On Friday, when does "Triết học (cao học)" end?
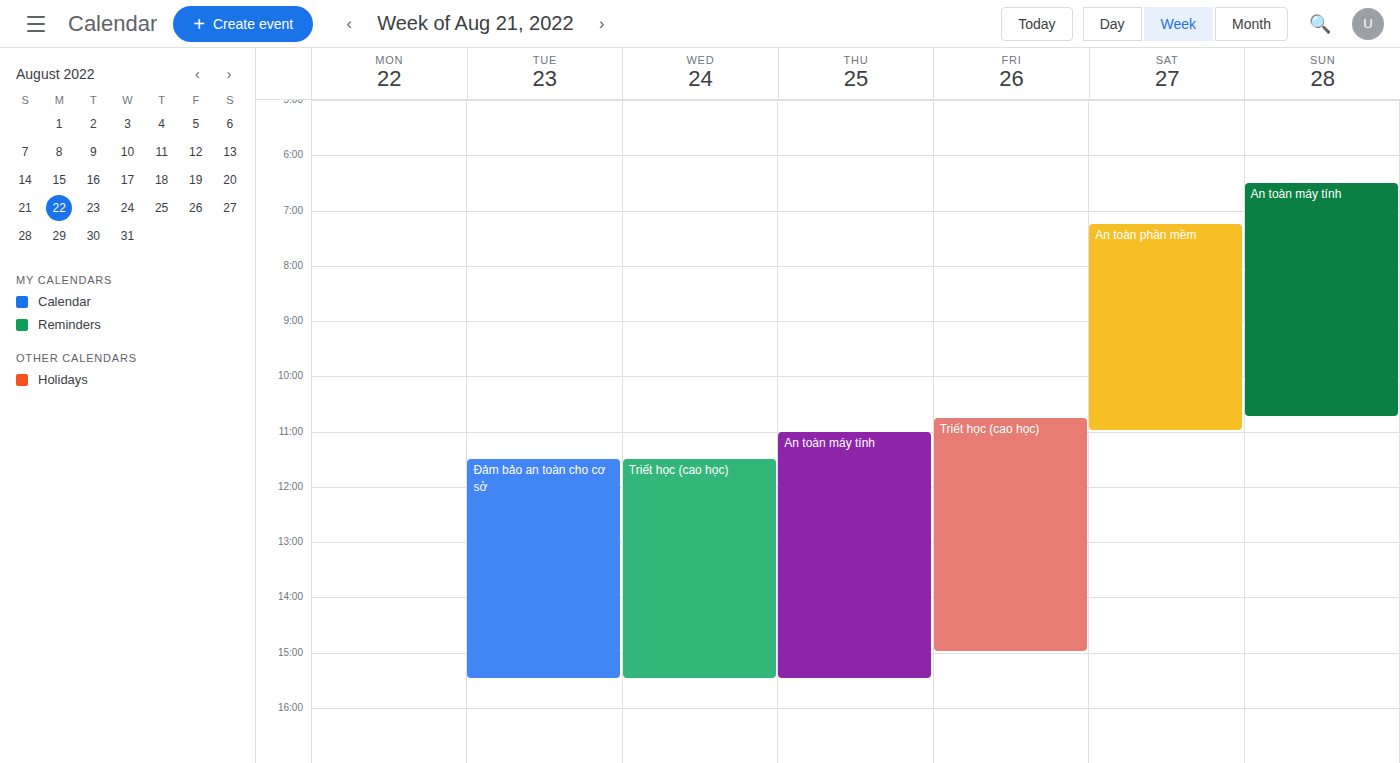
3:00 PM